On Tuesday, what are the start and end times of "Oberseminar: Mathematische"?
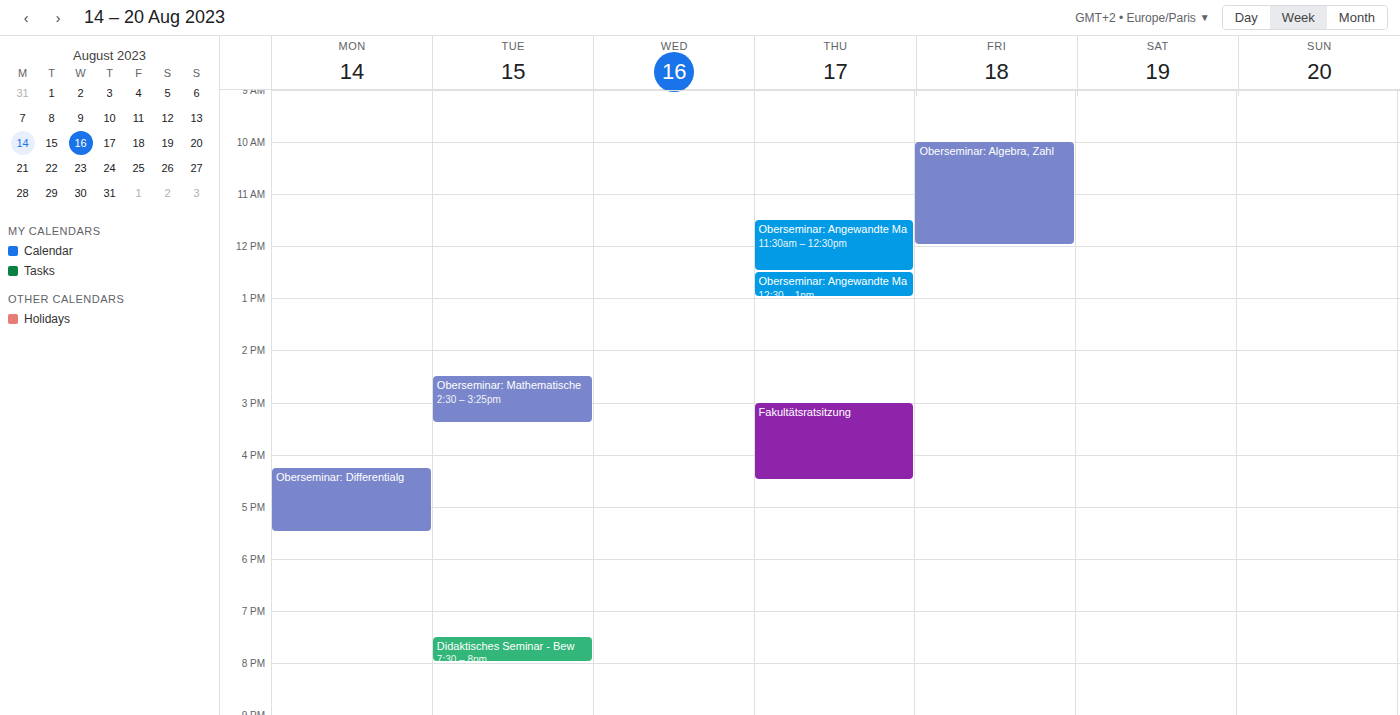
14:30 to 15:25